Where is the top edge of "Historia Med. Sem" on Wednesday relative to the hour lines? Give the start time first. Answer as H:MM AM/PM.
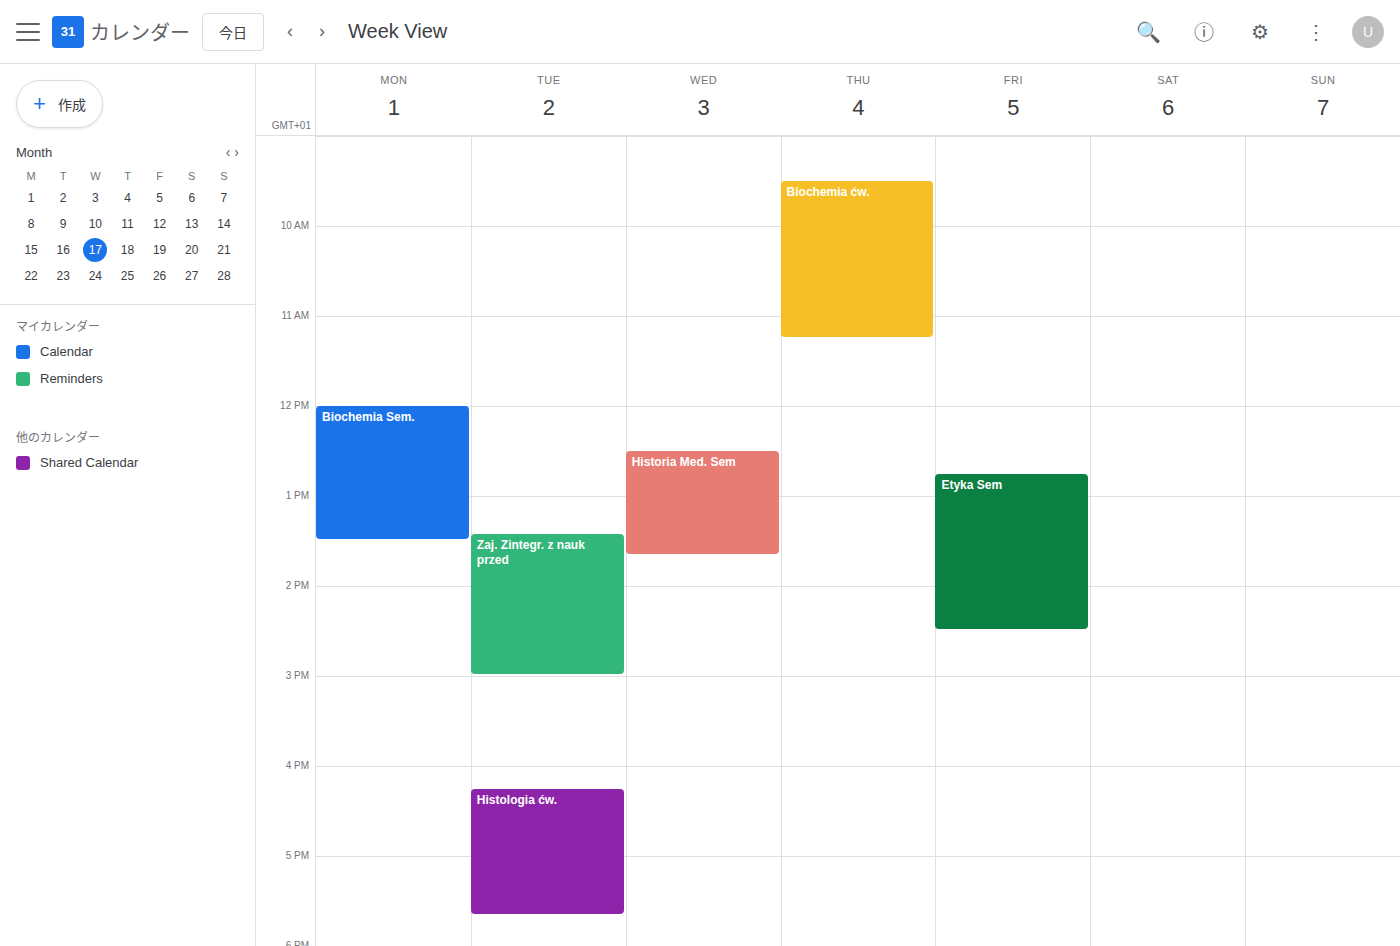
12:30 PM -- halfway between the 12 PM and 1 PM lines.